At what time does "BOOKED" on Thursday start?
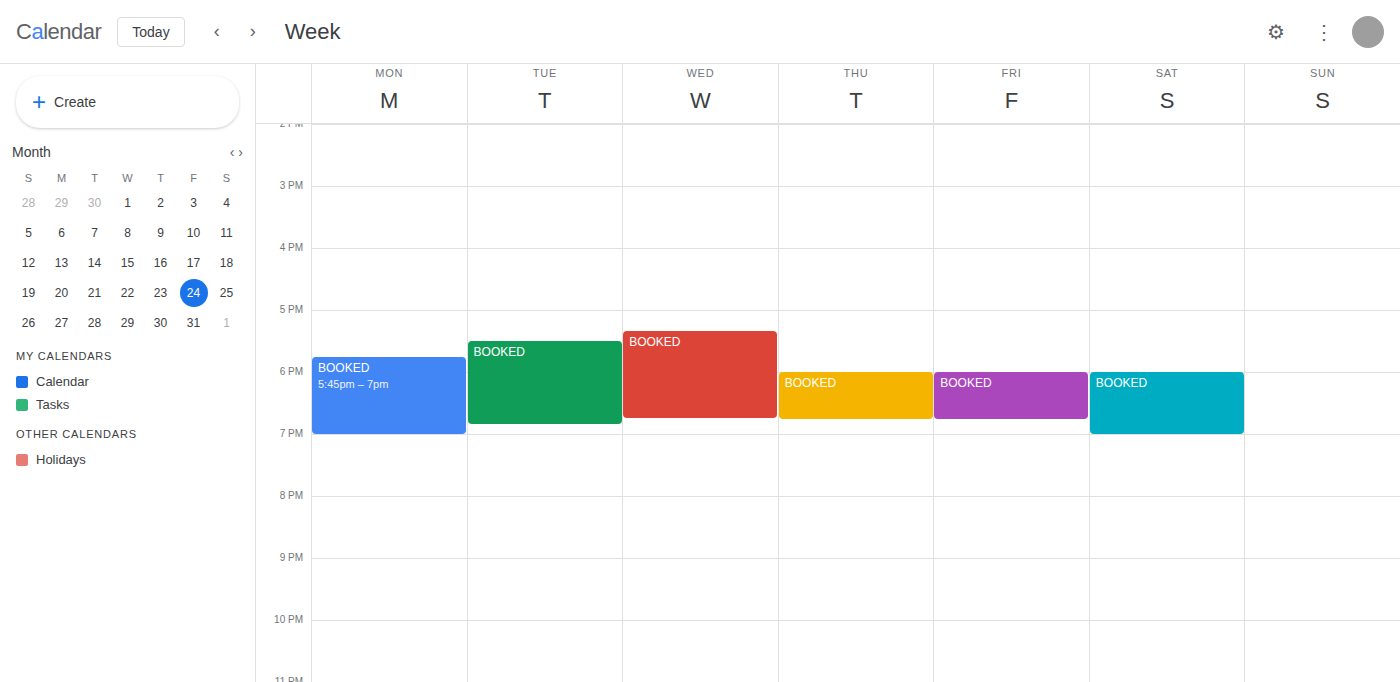
6:00 PM